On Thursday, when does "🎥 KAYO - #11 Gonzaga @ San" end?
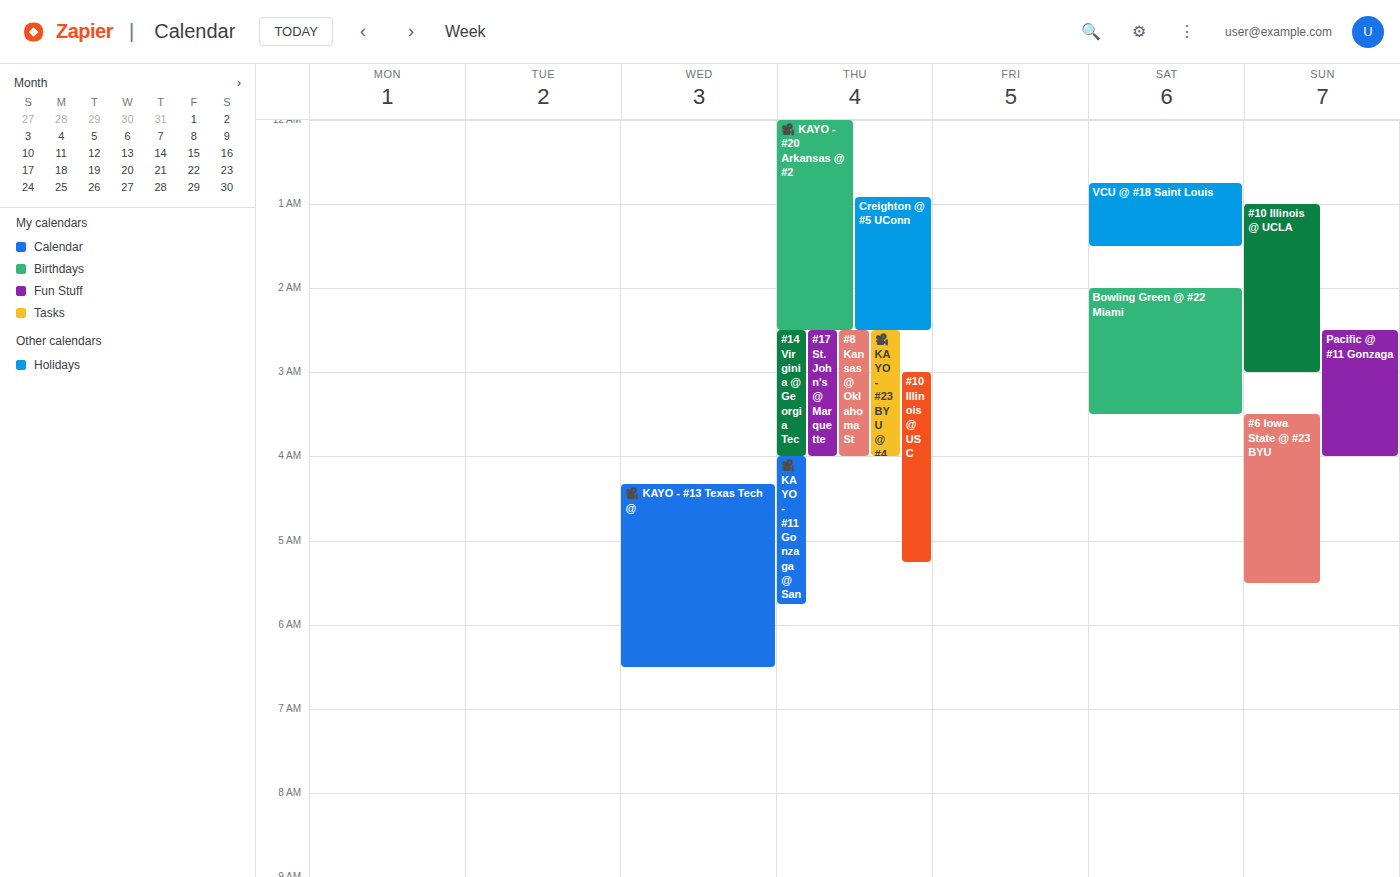
5:45 AM